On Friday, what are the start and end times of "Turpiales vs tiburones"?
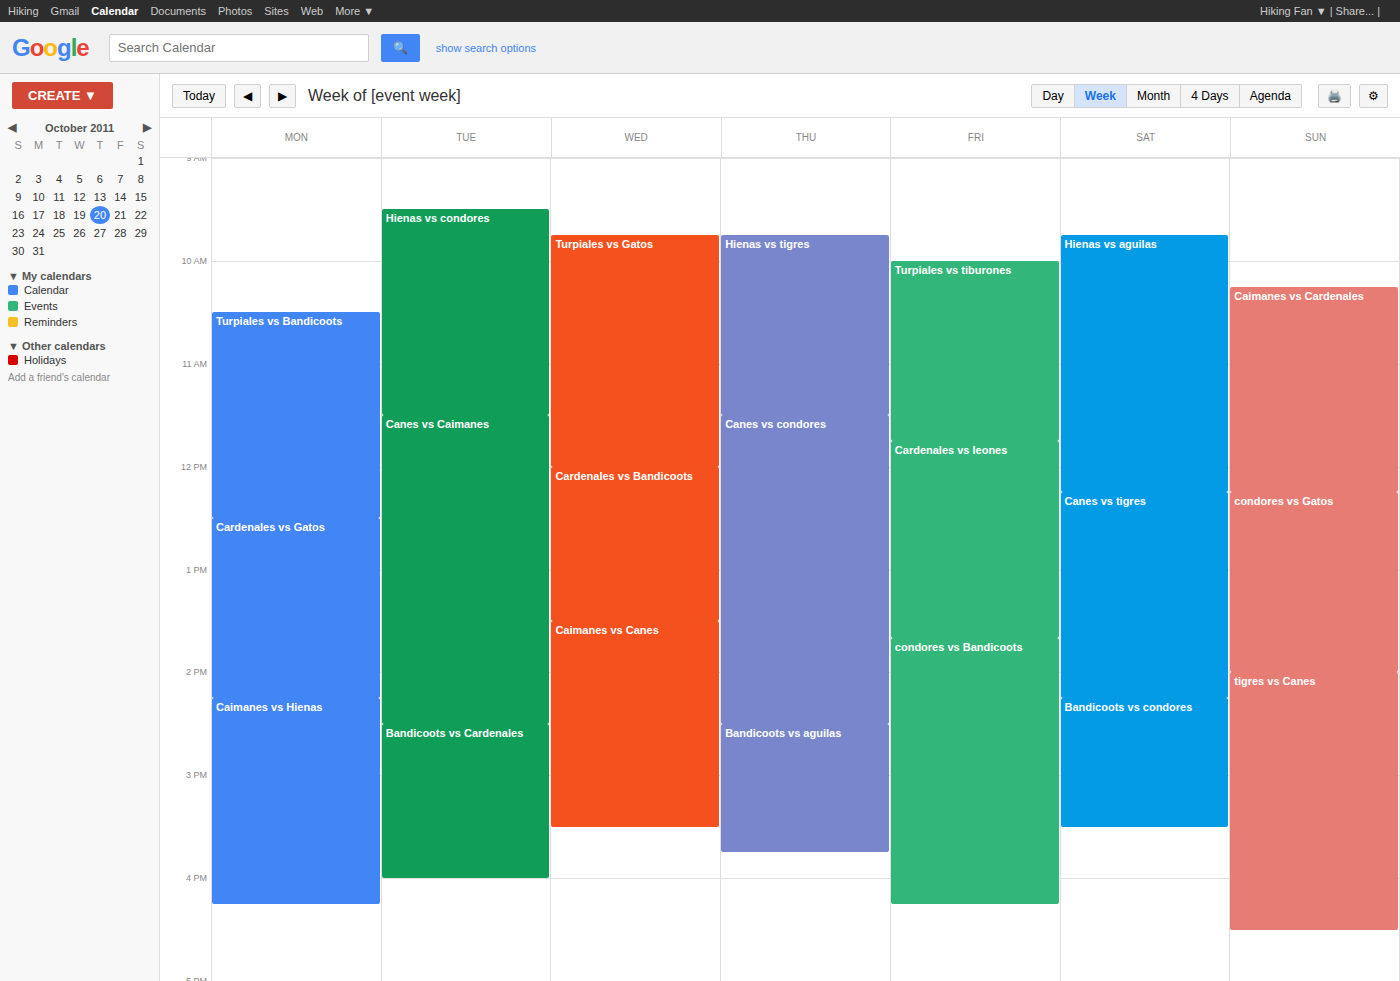
10:00 AM to 11:45 AM